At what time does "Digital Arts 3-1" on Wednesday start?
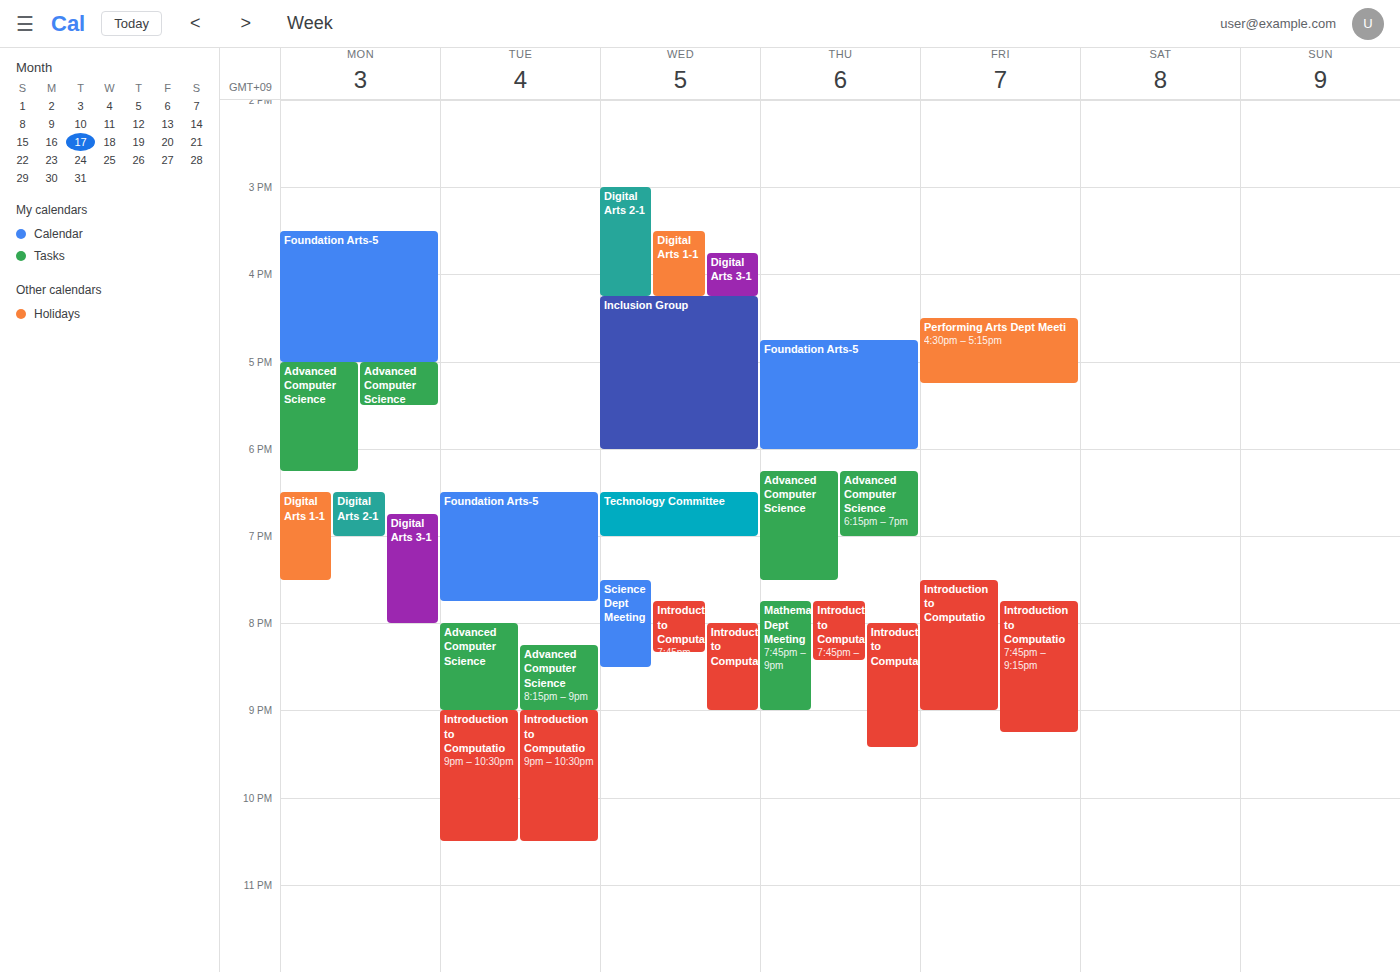
3:45 PM